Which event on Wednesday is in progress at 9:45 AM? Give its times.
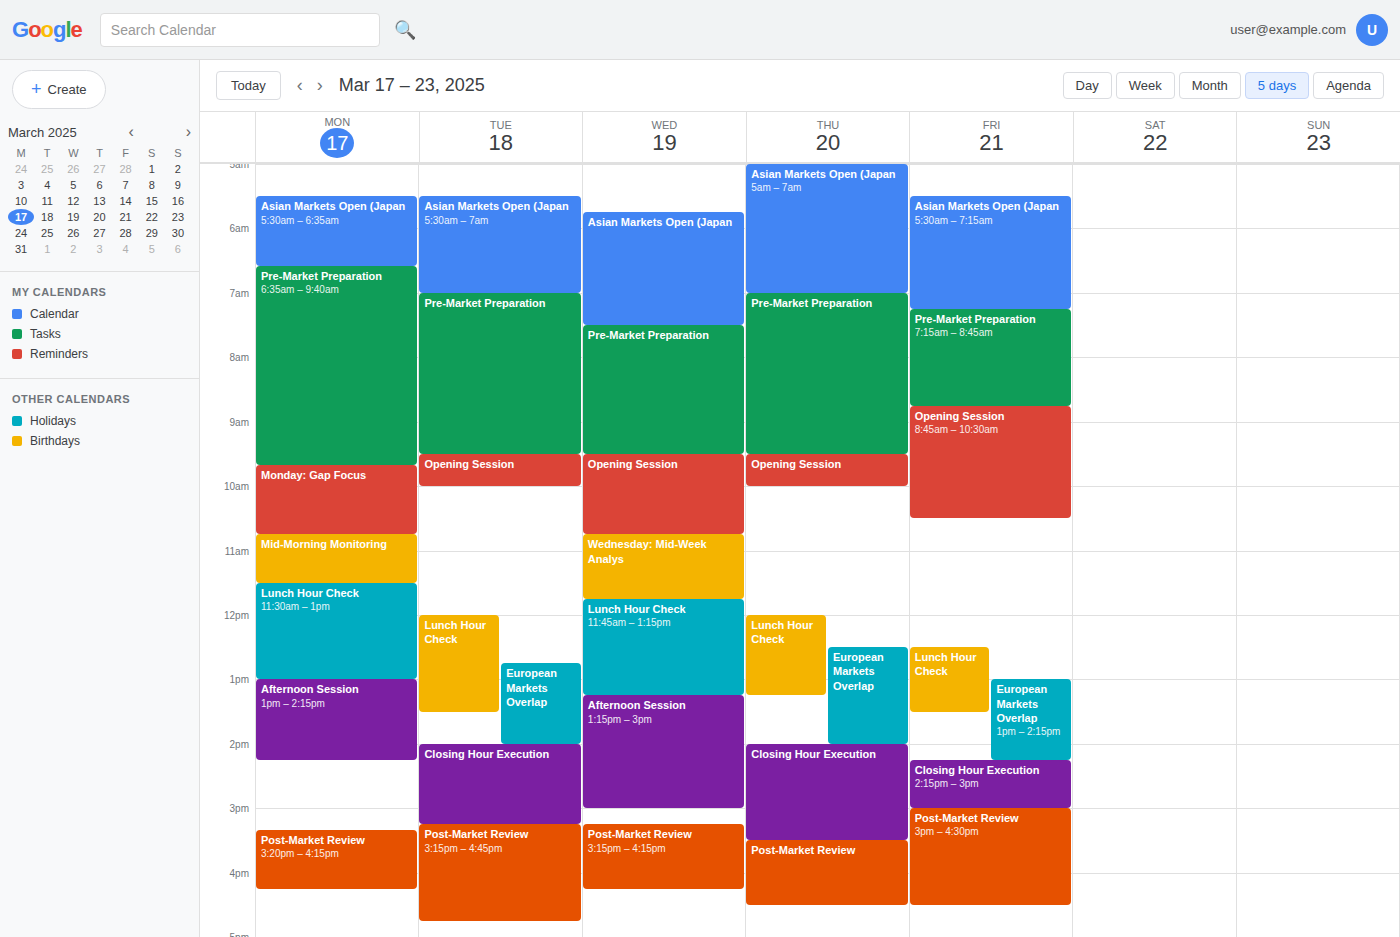
"Opening Session", 9:30 AM to 10:45 AM